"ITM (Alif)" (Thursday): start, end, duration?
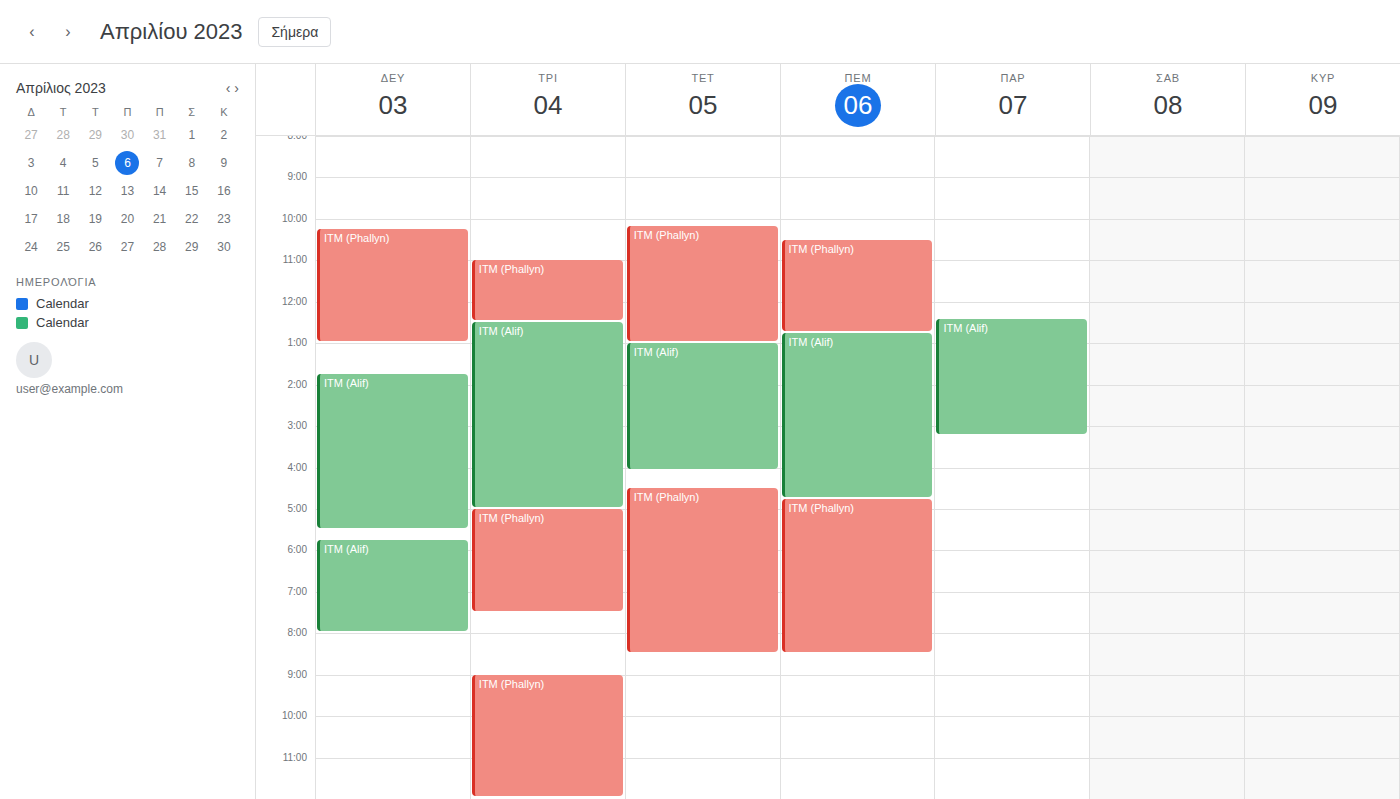
12:45 PM to 4:45 PM, 4 hours